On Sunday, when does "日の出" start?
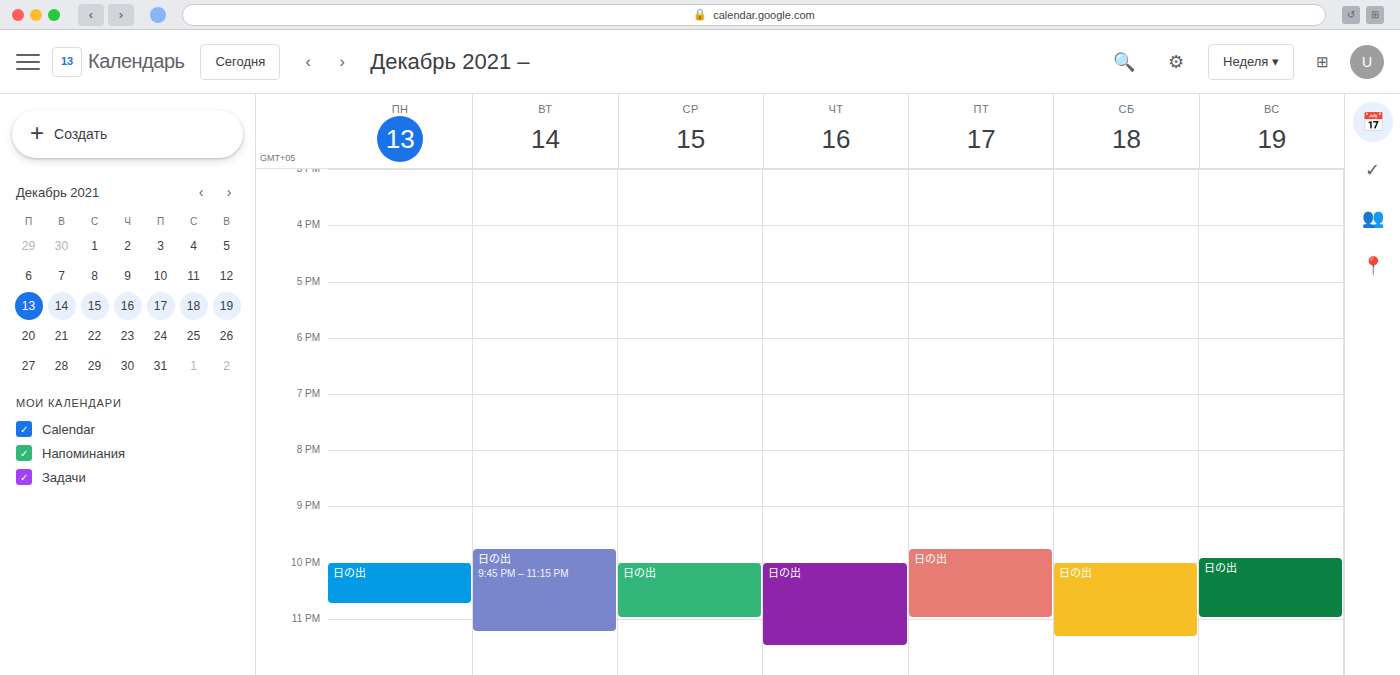
9:55 PM